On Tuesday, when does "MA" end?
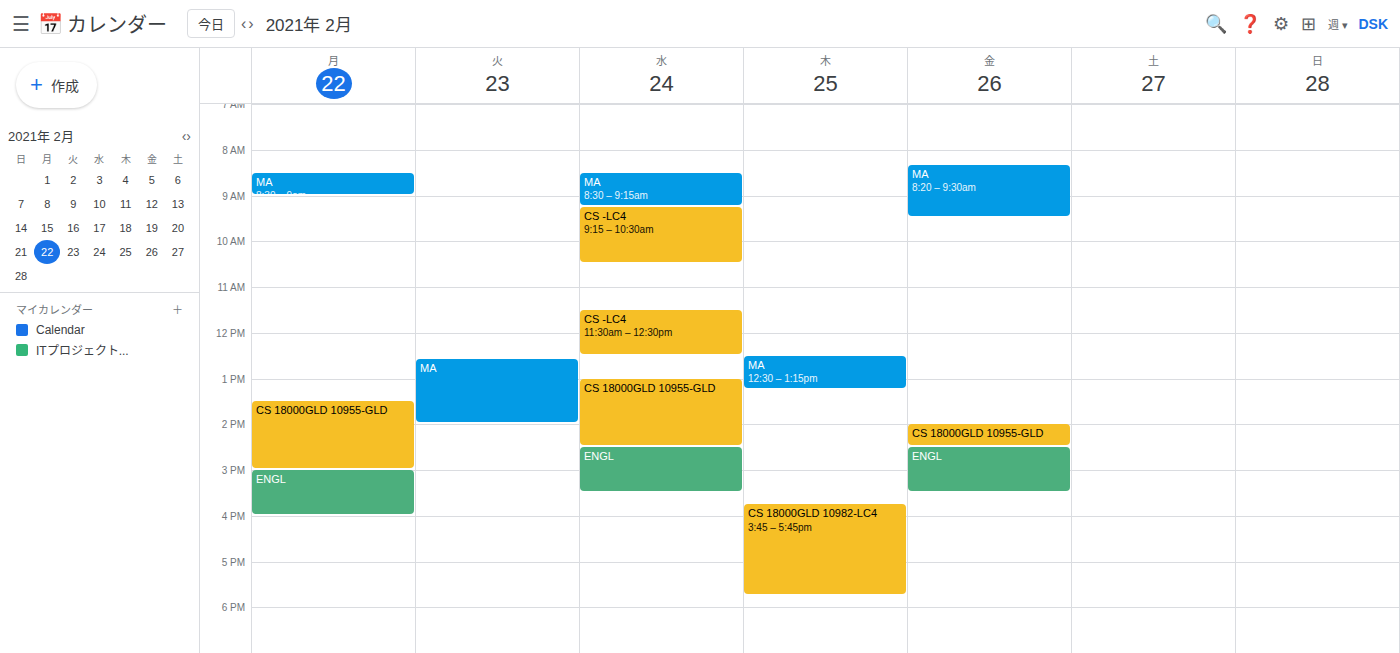
2:00 PM